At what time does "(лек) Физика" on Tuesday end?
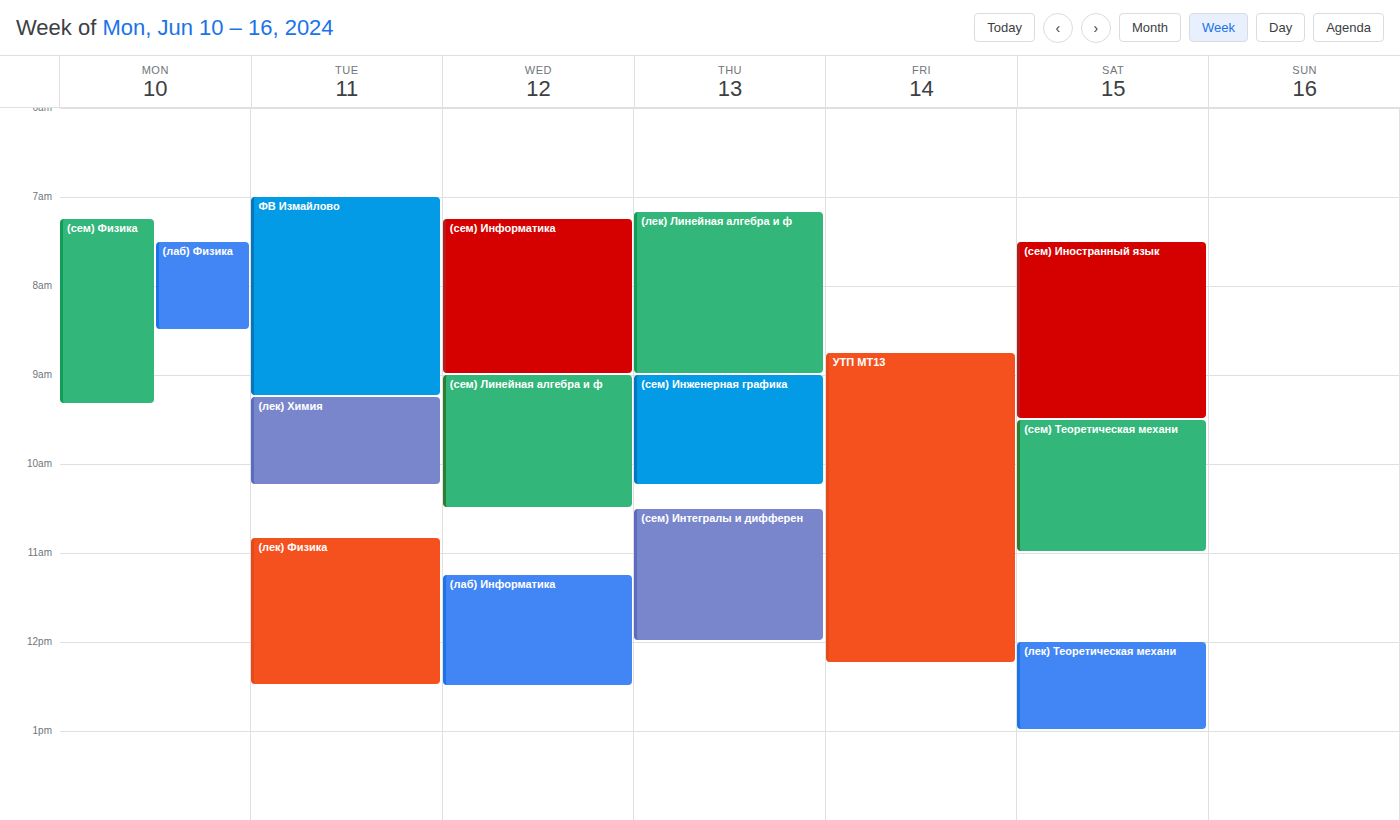
12:30